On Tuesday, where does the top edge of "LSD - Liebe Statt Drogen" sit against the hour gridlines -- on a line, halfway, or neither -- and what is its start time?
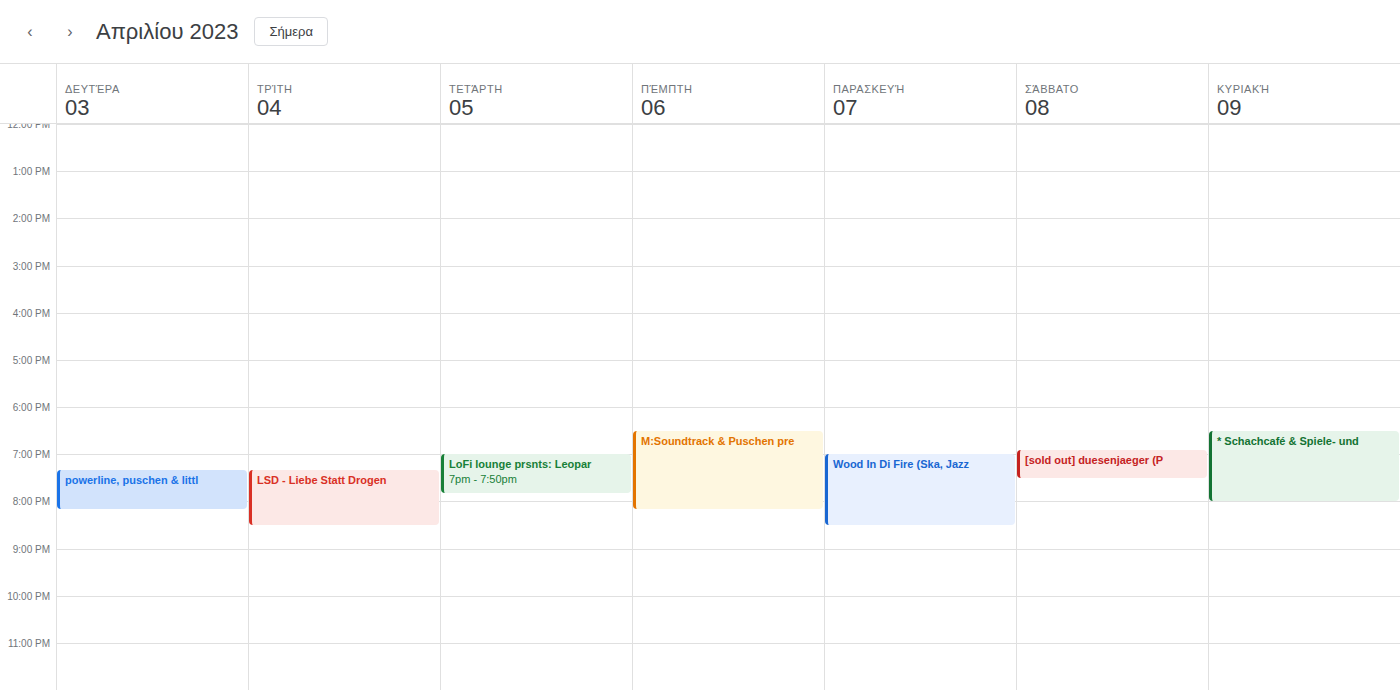
7:20 PM -- neither: 20 minutes below the 7 PM line and 40 minutes above the 8 PM line.